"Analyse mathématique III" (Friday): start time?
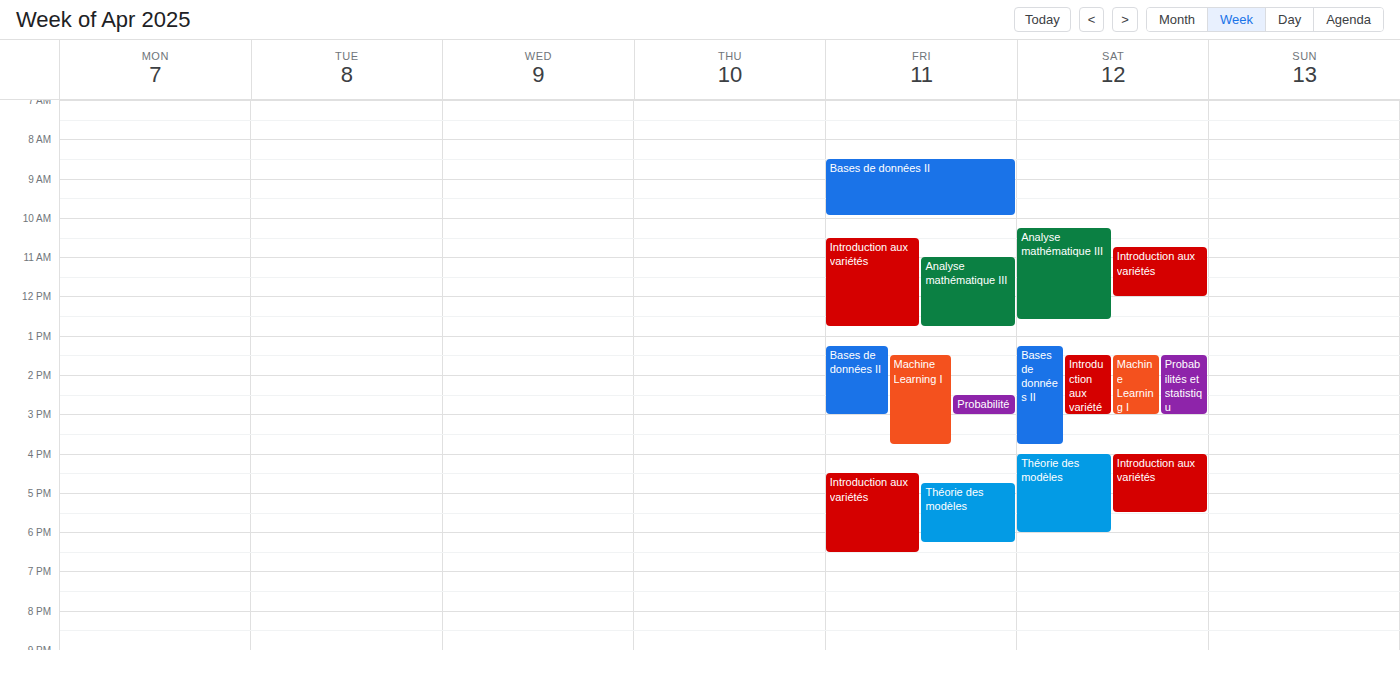
11:00 AM